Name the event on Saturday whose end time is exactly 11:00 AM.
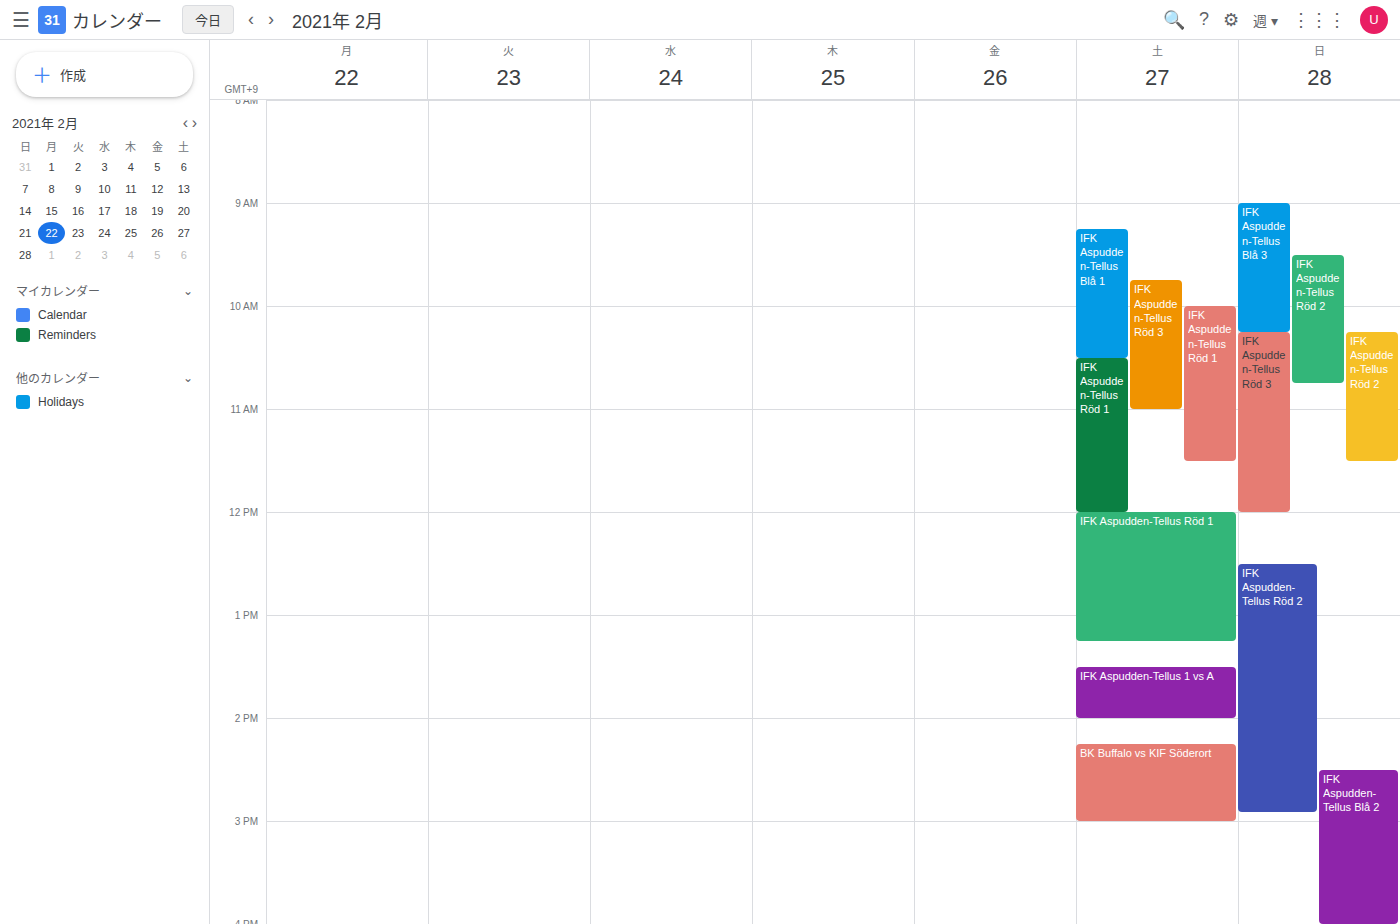
"IFK Aspudden-Tellus Röd 3"